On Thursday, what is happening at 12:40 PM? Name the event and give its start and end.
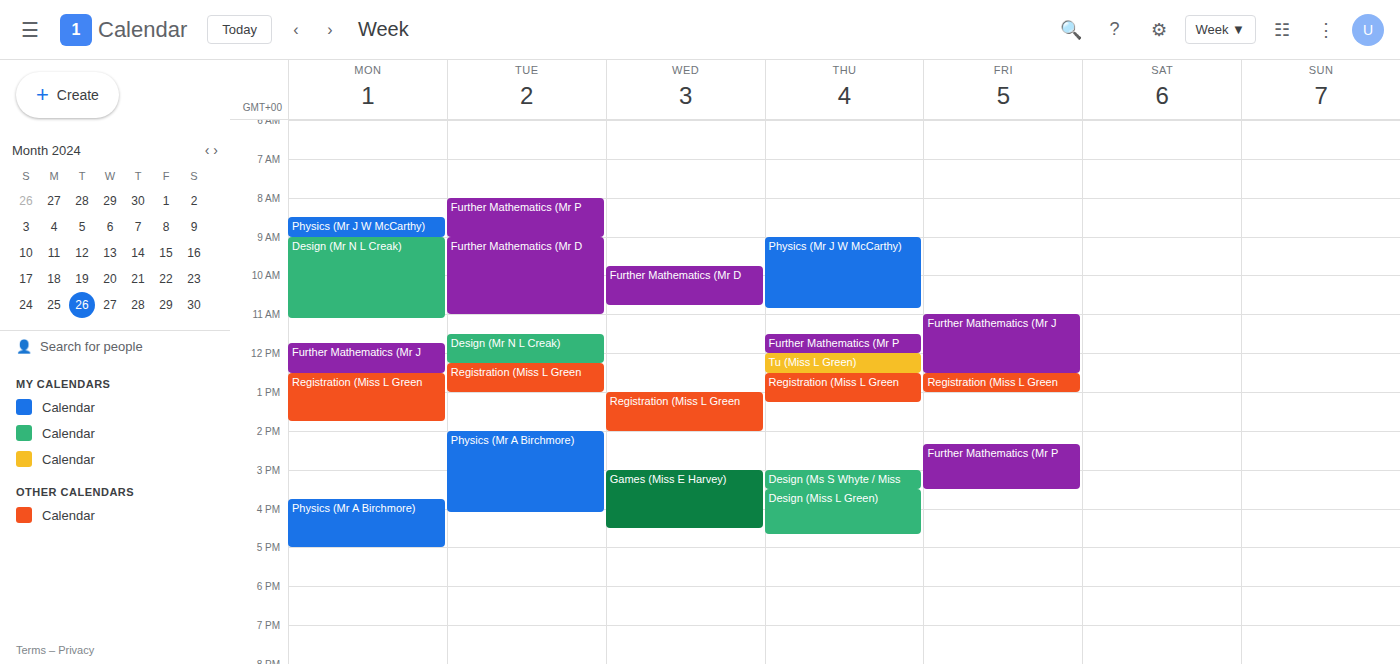
"Registration (Miss L Green", 12:30 PM to 1:15 PM